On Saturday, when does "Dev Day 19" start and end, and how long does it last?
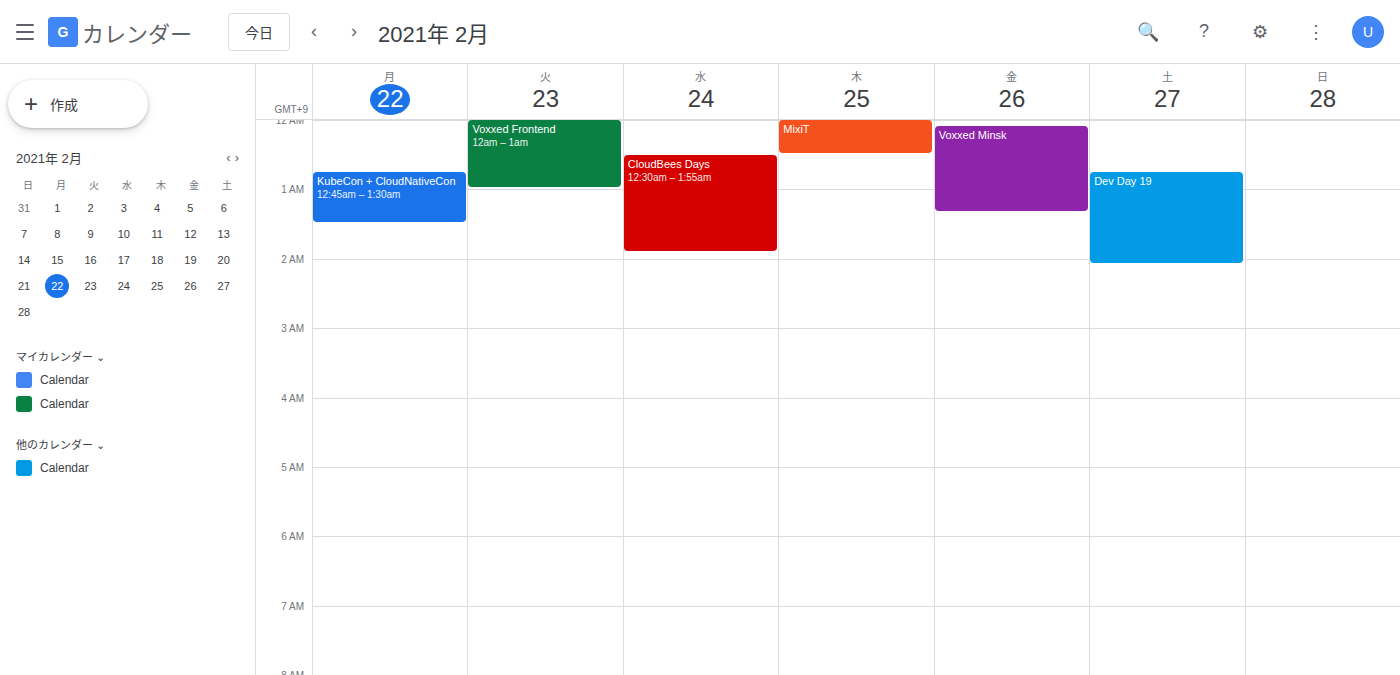
00:45 to 02:05, 1 hour 20 minutes